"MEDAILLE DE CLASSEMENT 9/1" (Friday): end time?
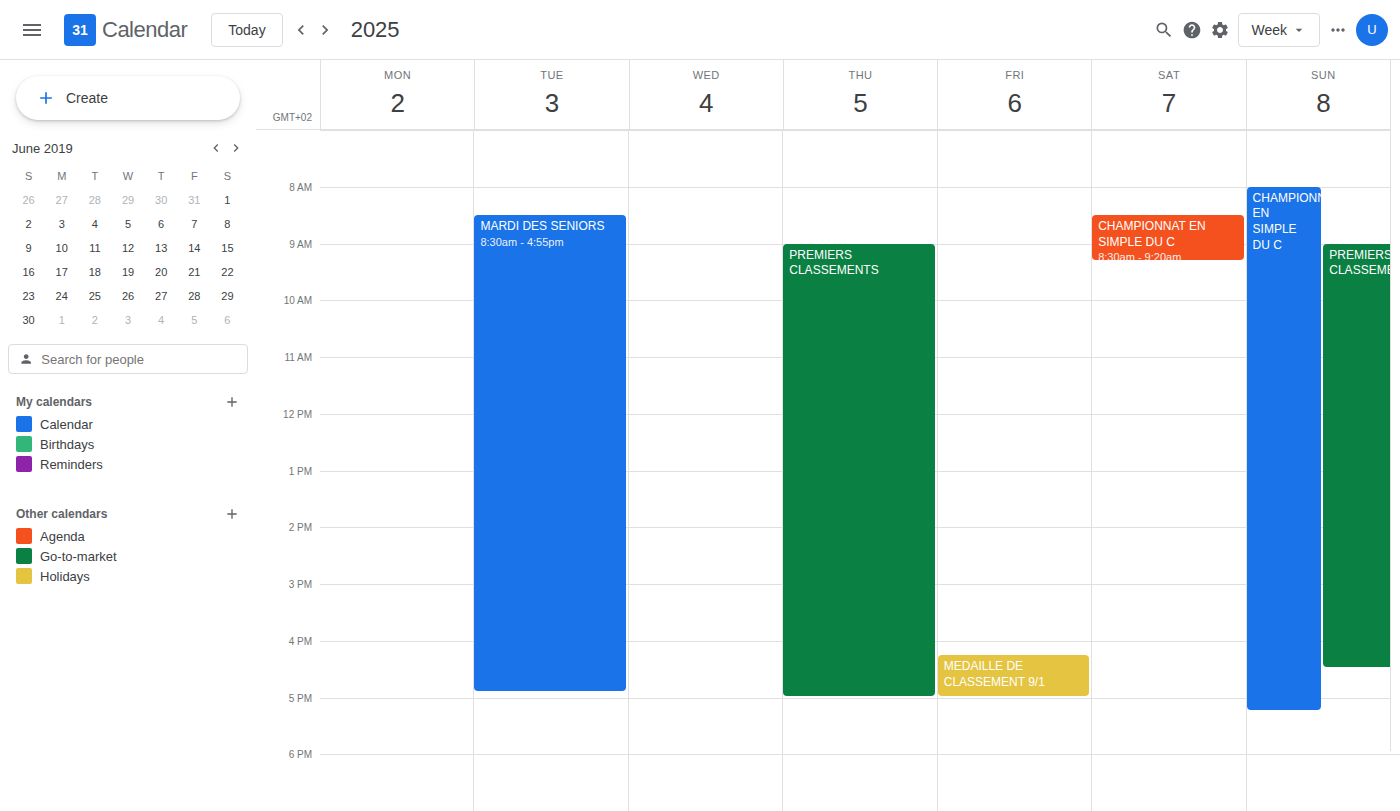
5:00 PM